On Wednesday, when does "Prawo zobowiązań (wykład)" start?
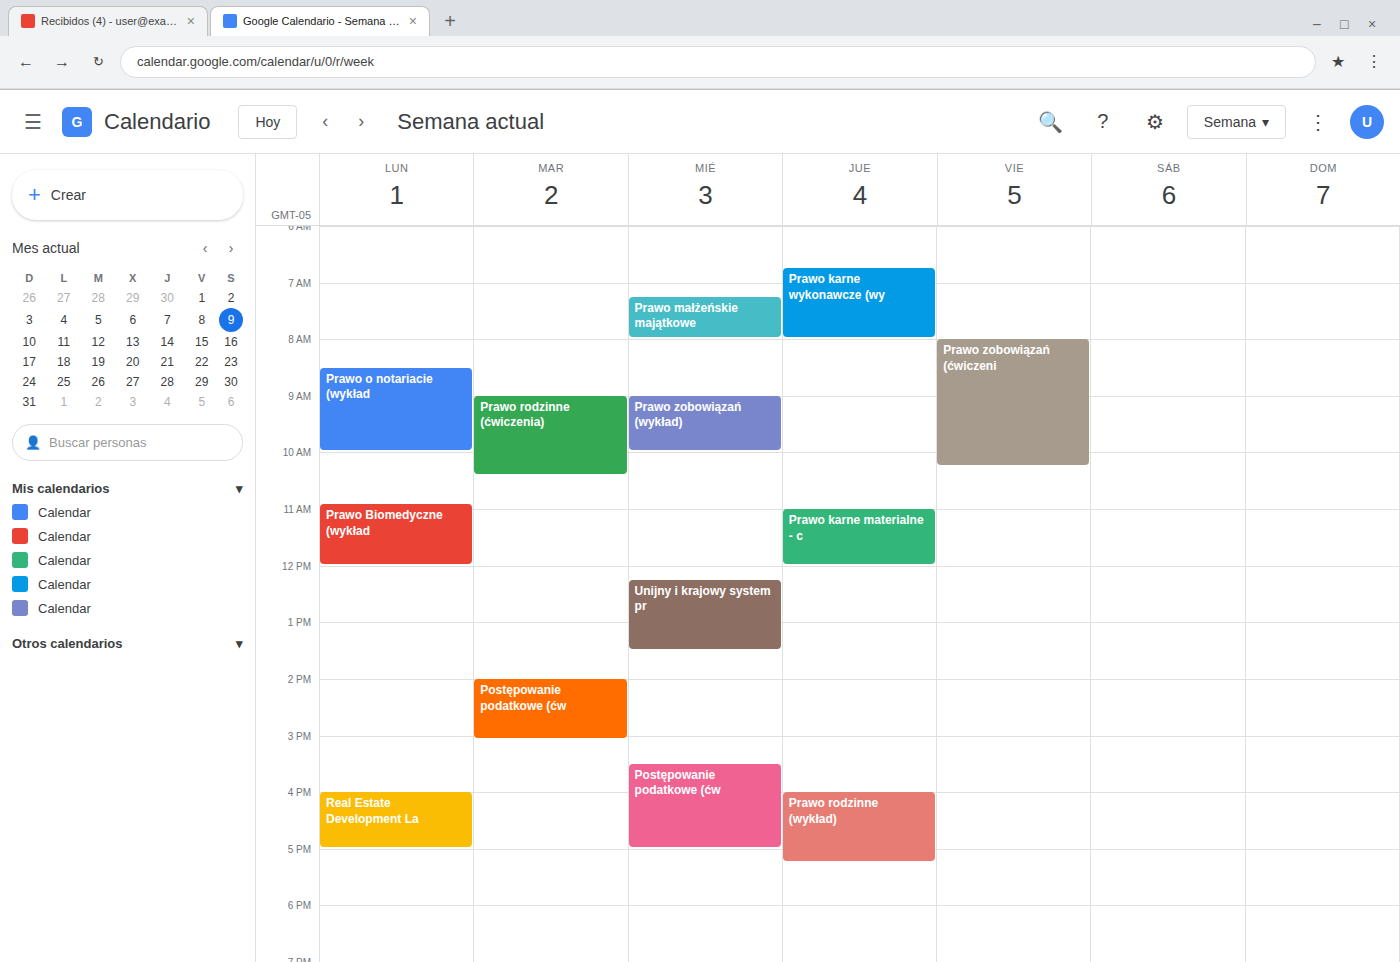
9:00 AM